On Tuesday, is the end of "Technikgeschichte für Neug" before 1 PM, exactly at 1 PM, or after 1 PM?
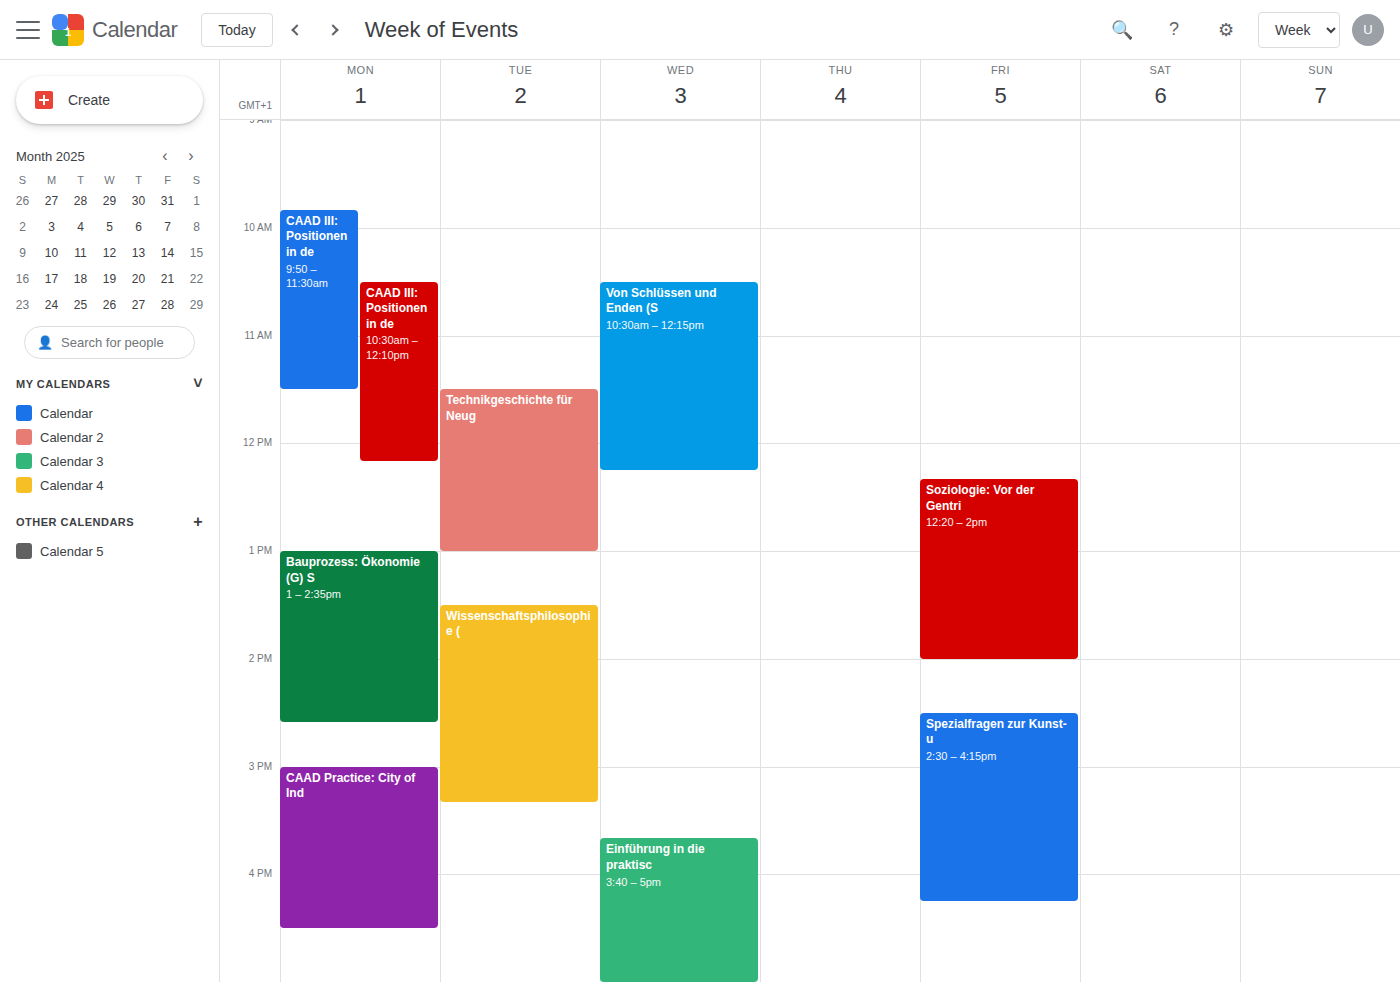
1:00 PM -- exactly at 1 PM, on the 1 PM line.